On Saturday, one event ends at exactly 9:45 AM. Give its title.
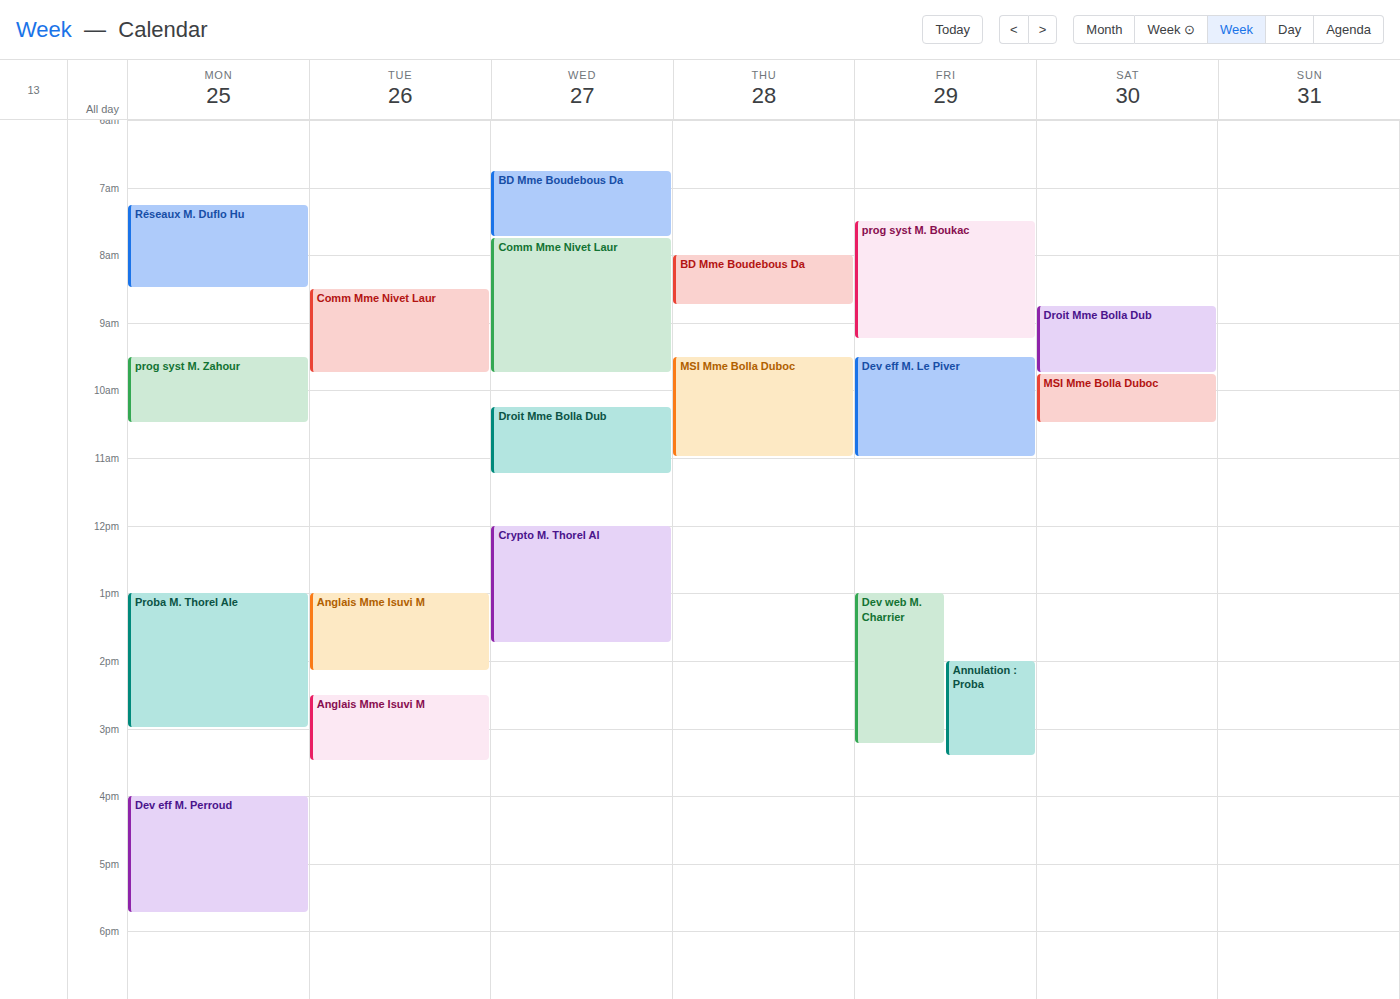
"Droit Mme Bolla Dub"